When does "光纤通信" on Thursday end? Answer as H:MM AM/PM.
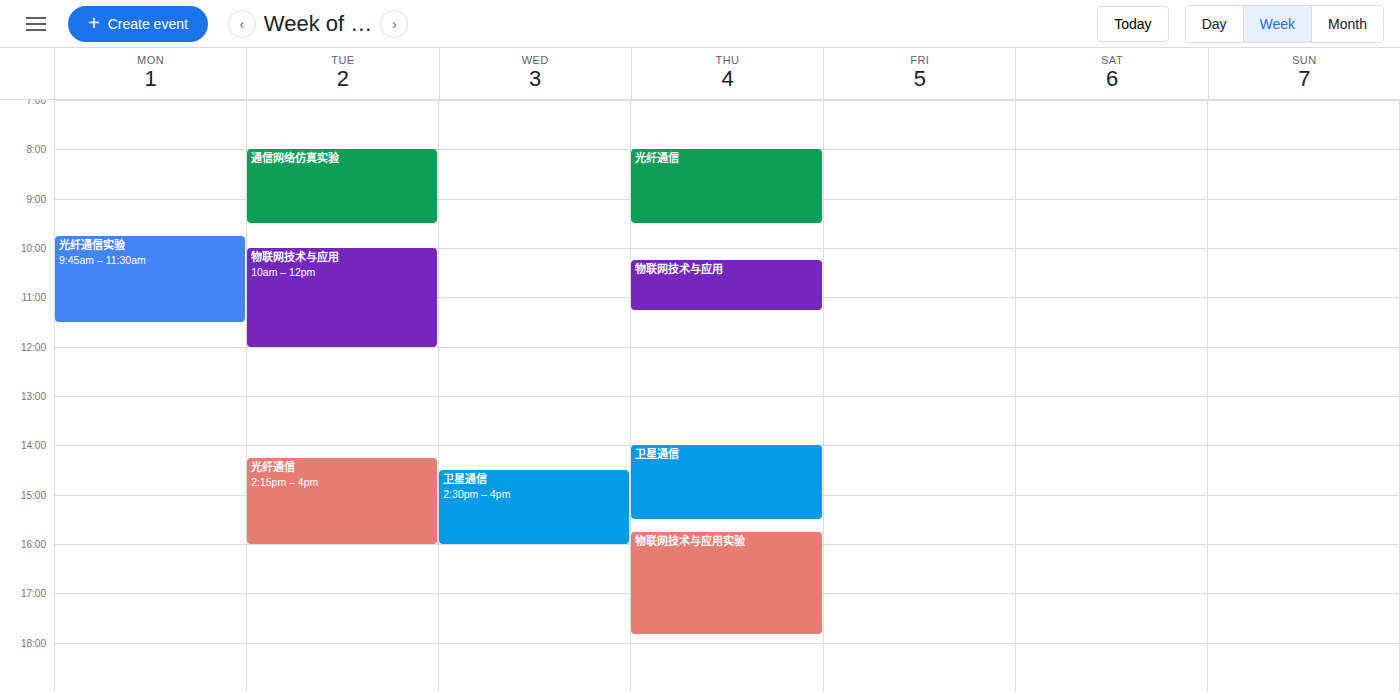
9:30 AM